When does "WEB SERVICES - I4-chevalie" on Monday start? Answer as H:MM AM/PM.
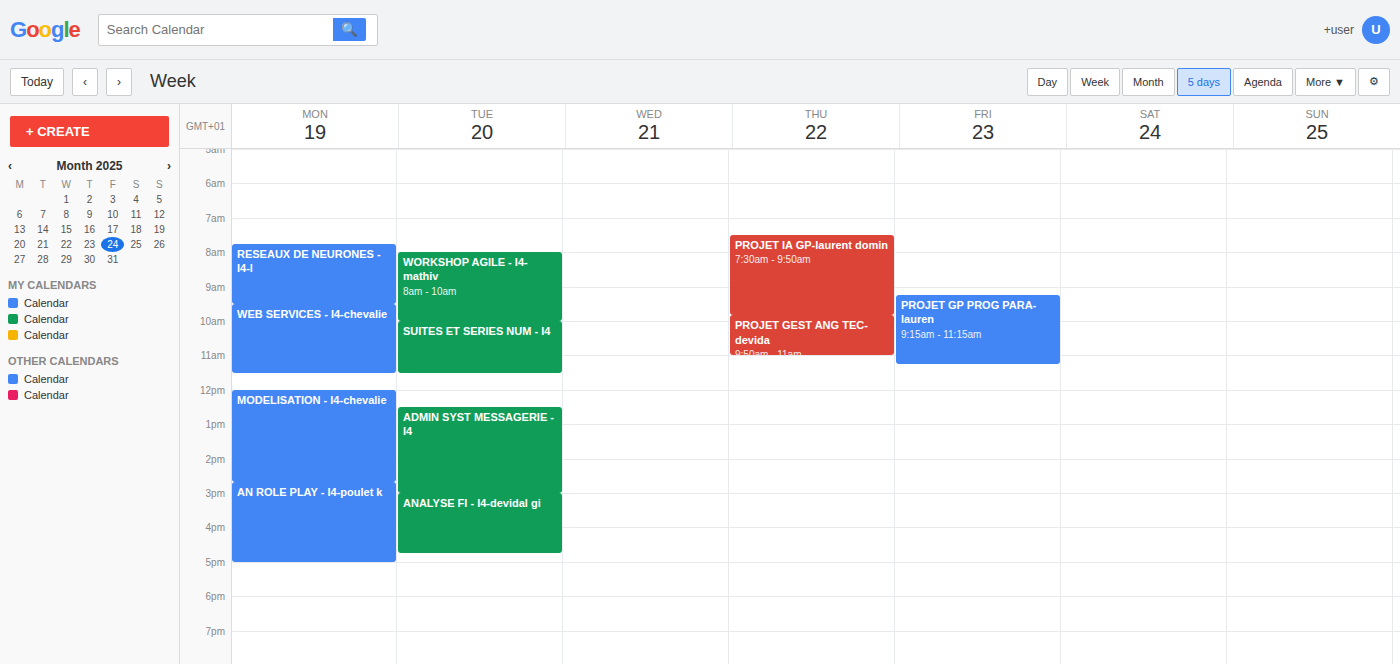
9:30 AM